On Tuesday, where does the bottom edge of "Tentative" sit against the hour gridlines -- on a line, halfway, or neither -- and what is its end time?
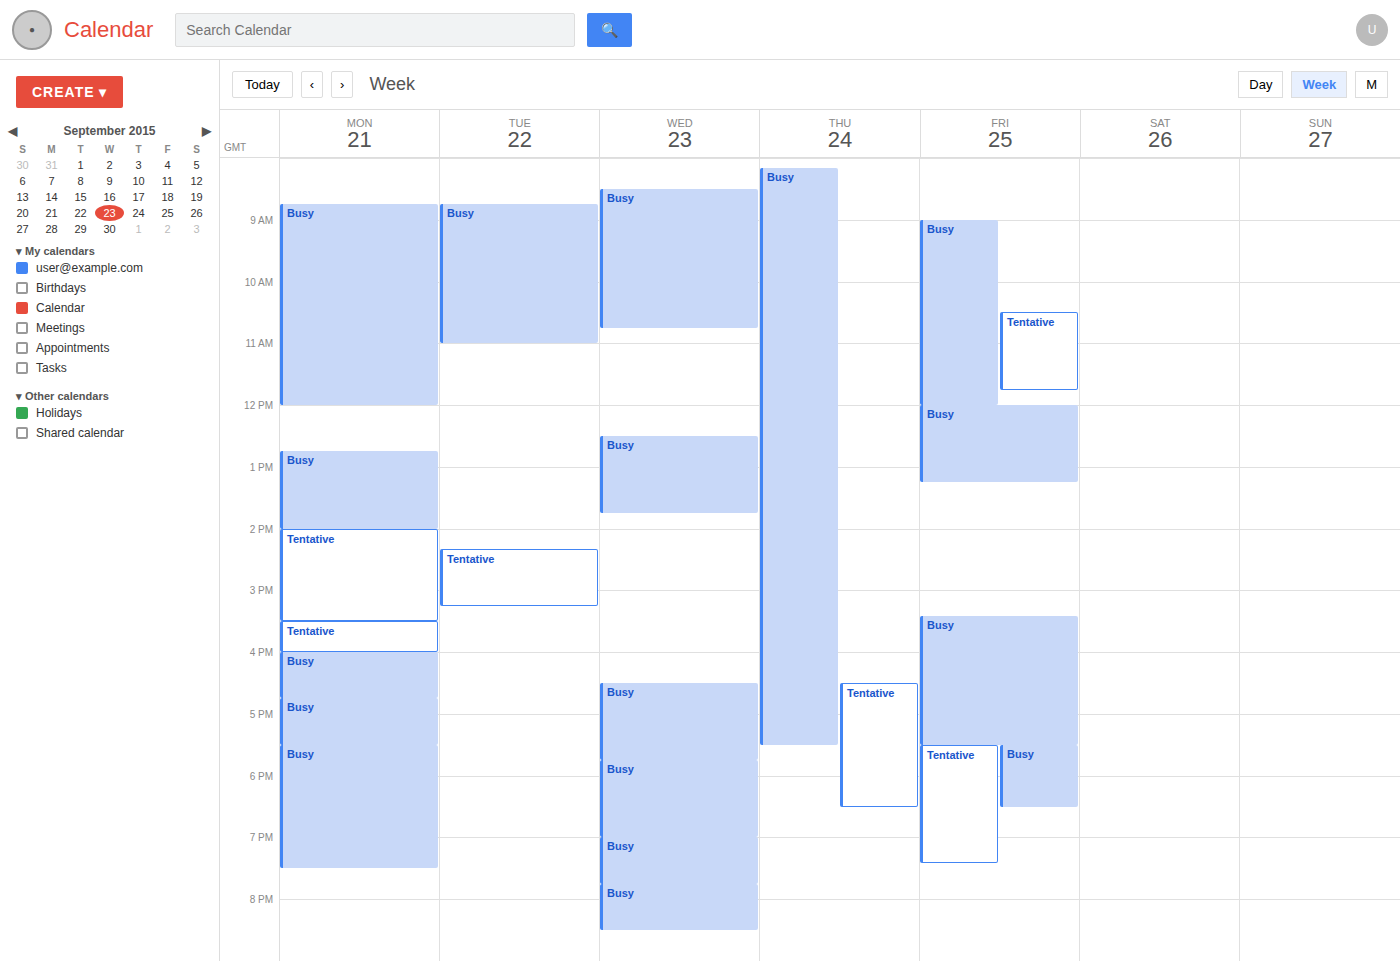
15:15 -- neither: a quarter of the way from the 15:00 line to the 16:00 line.